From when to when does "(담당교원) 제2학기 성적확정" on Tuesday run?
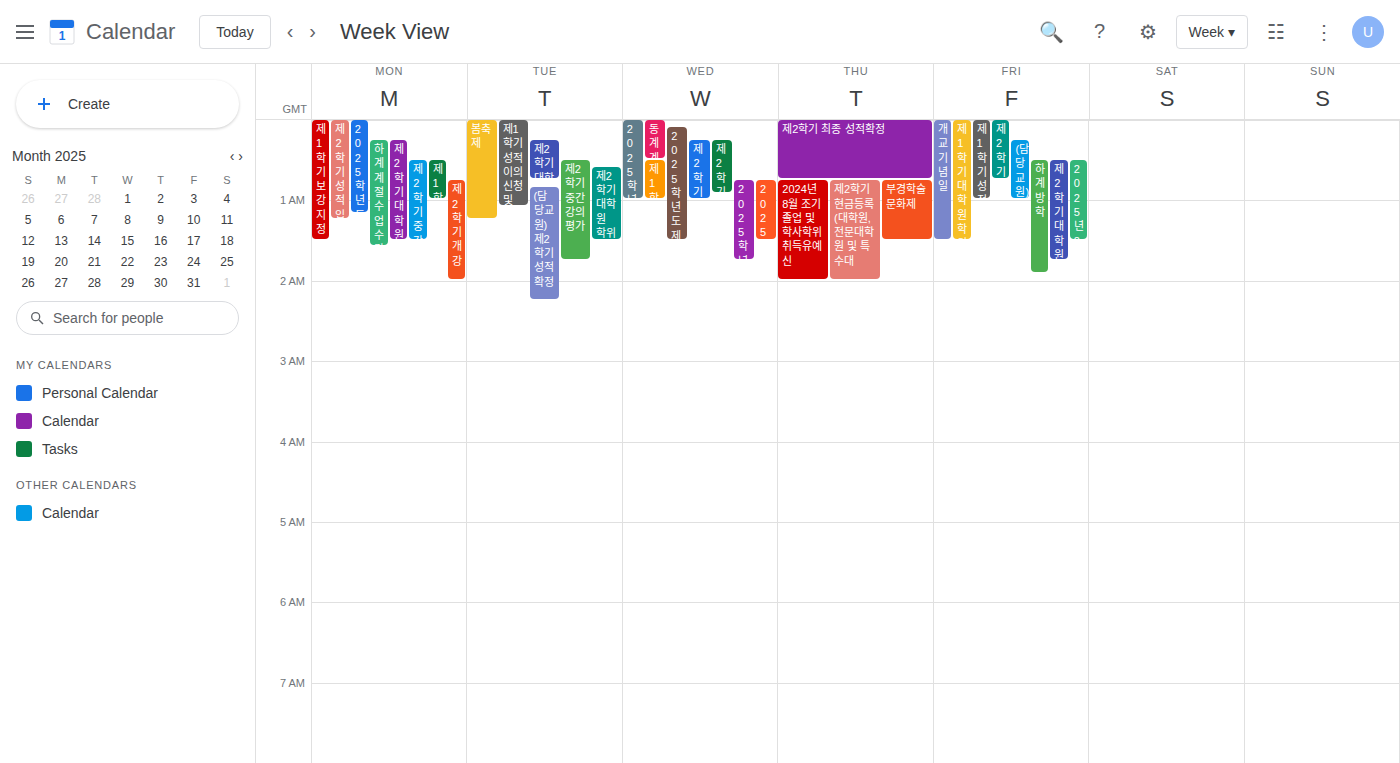
00:50 to 02:15